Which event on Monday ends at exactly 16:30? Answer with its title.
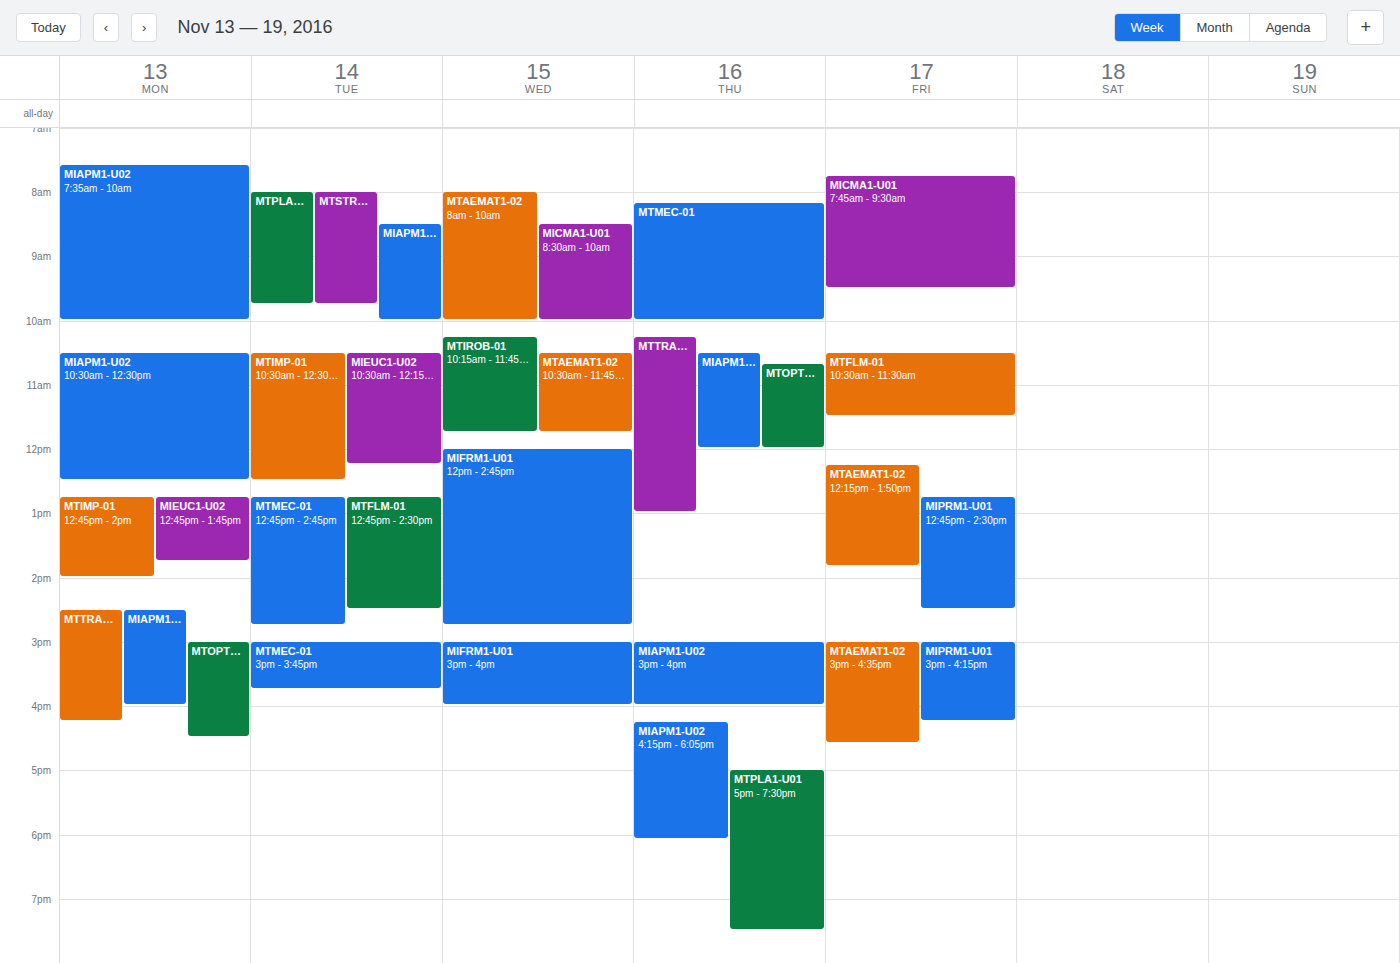
"MTOPT1-U01"